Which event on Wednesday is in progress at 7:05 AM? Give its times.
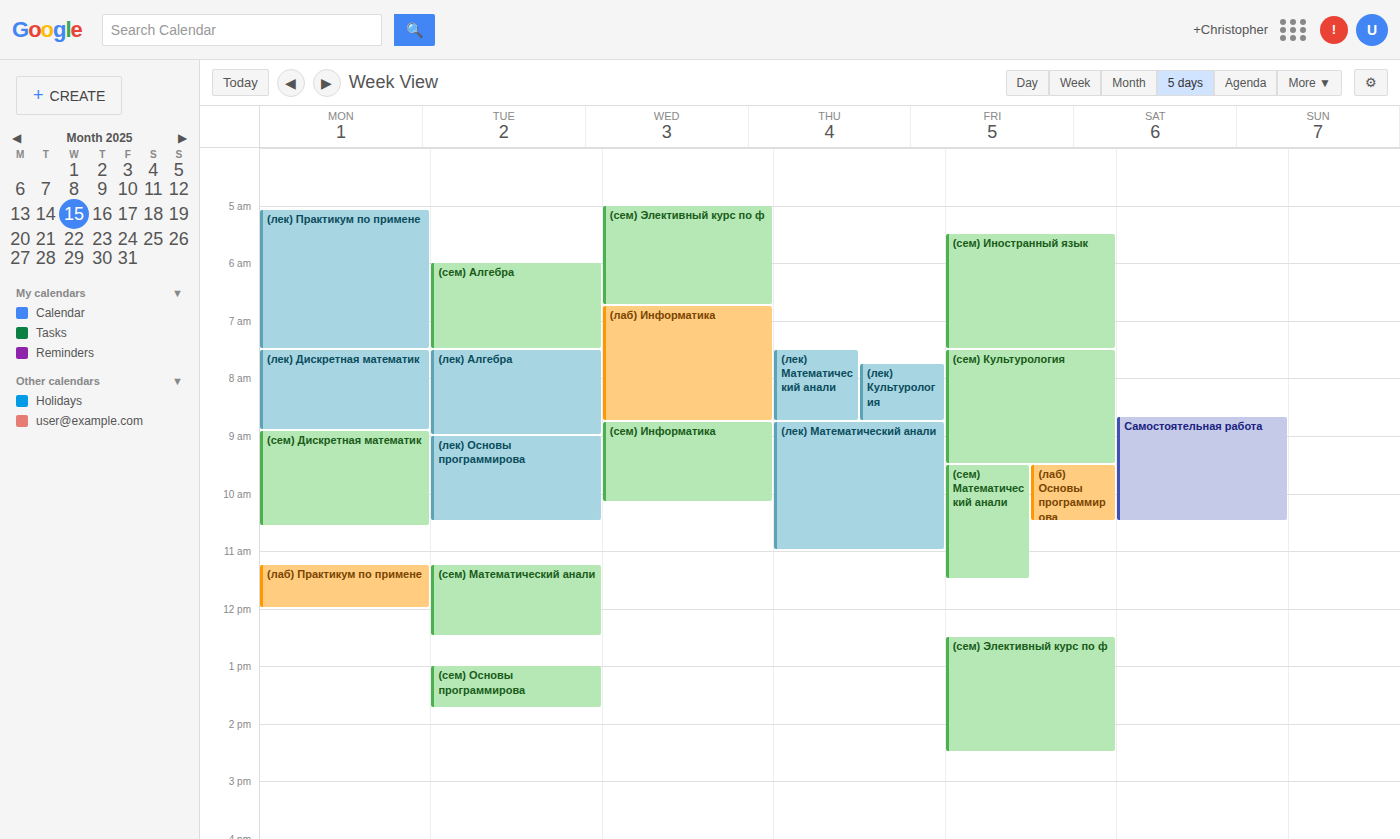
"(лаб) Информатика", 6:45 AM to 8:45 AM